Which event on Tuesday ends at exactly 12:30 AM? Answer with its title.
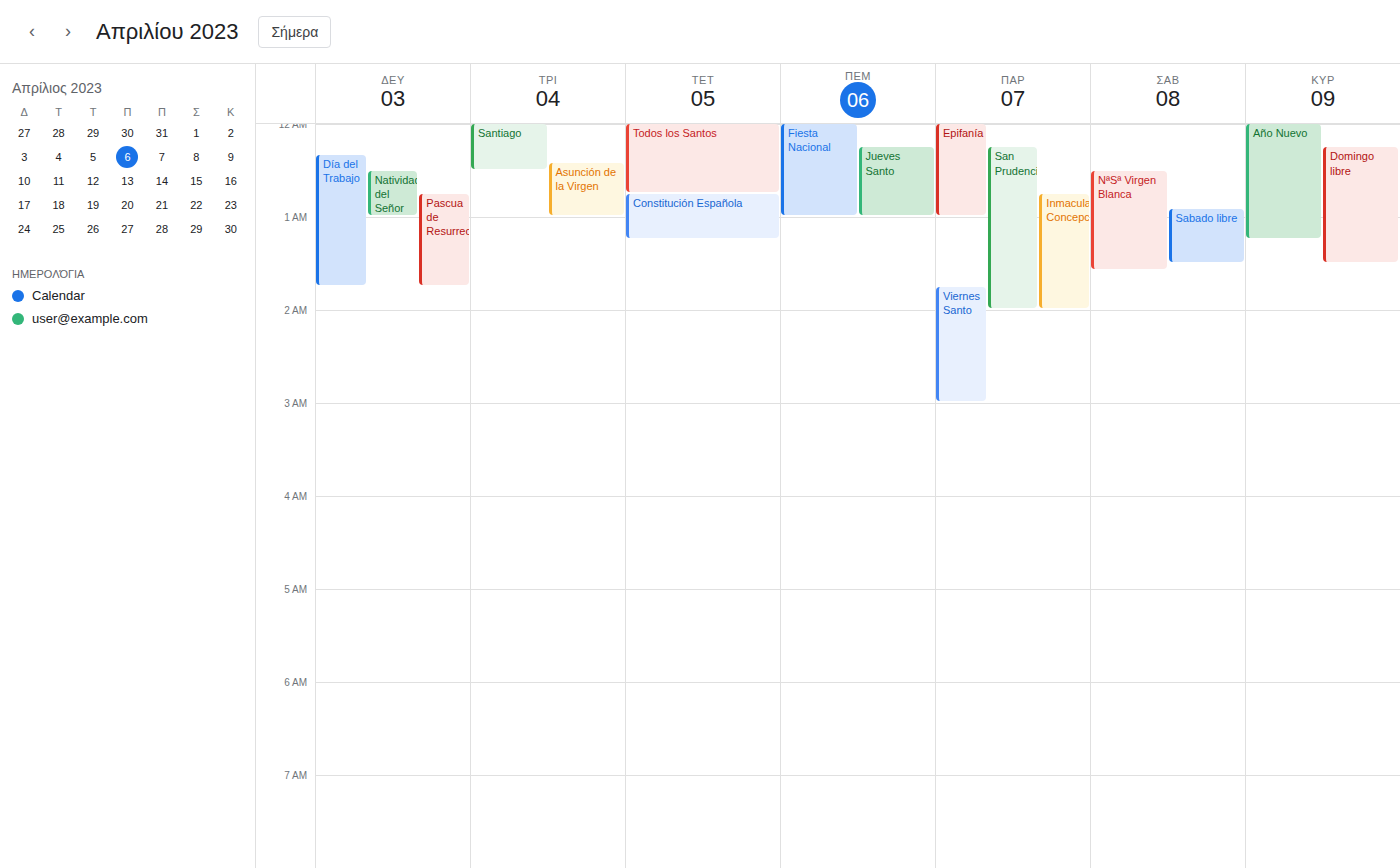
"Santiago"